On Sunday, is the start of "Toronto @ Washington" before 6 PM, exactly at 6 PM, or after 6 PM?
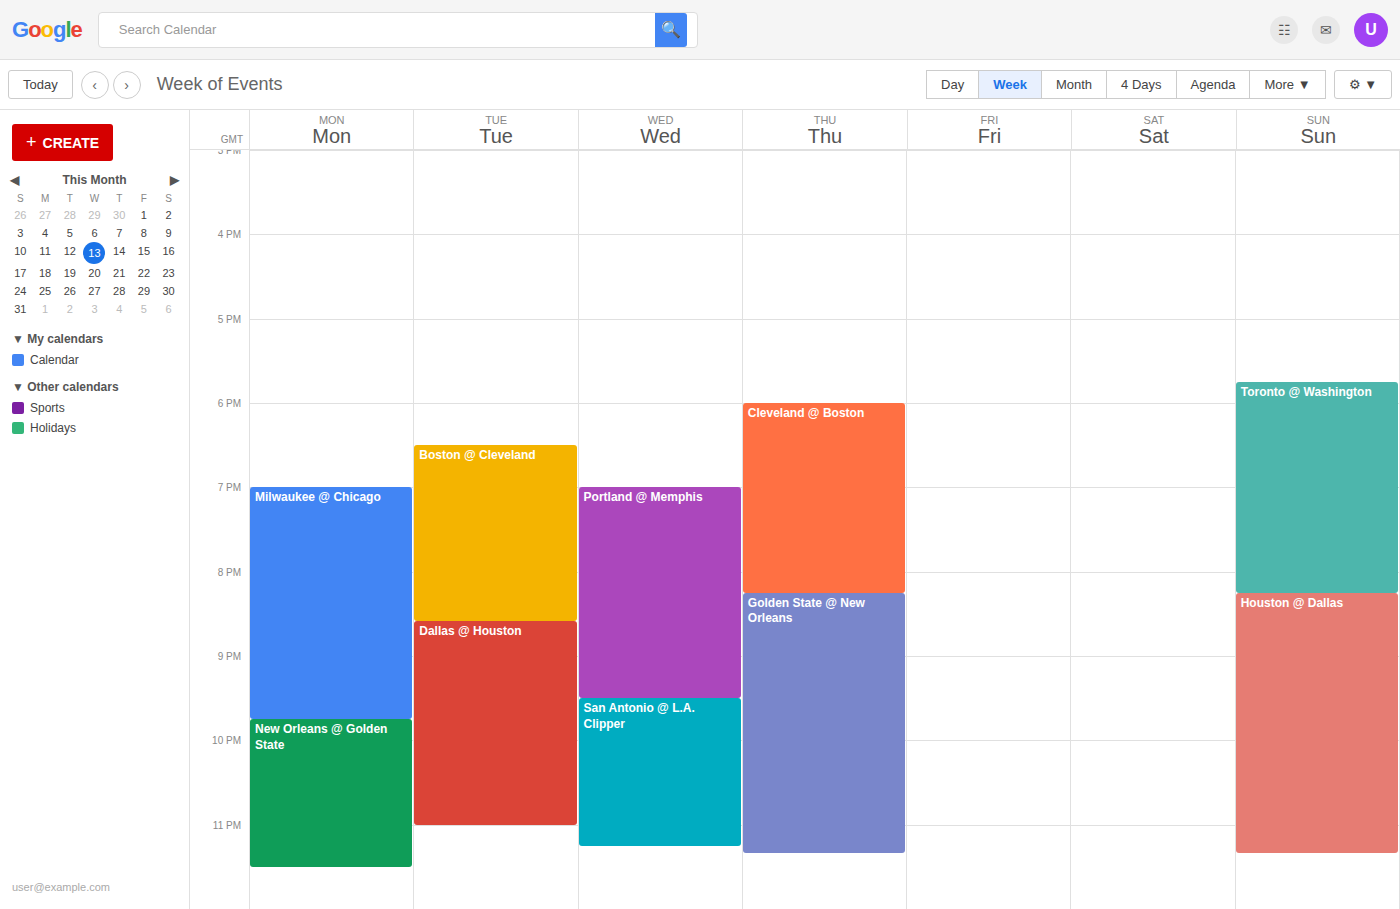
5:45 PM -- before 6 PM, 15 minutes above the 6 PM line.